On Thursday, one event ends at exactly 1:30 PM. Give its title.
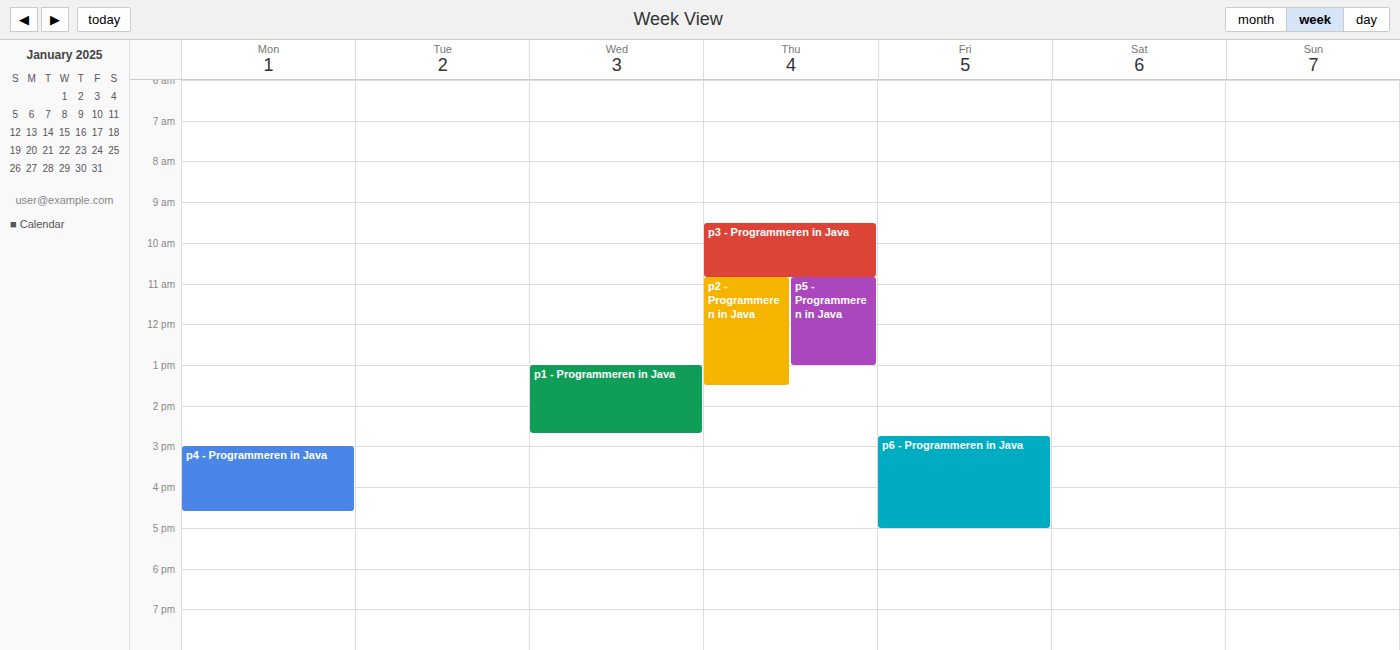
"p2 - Programmeren in Java"